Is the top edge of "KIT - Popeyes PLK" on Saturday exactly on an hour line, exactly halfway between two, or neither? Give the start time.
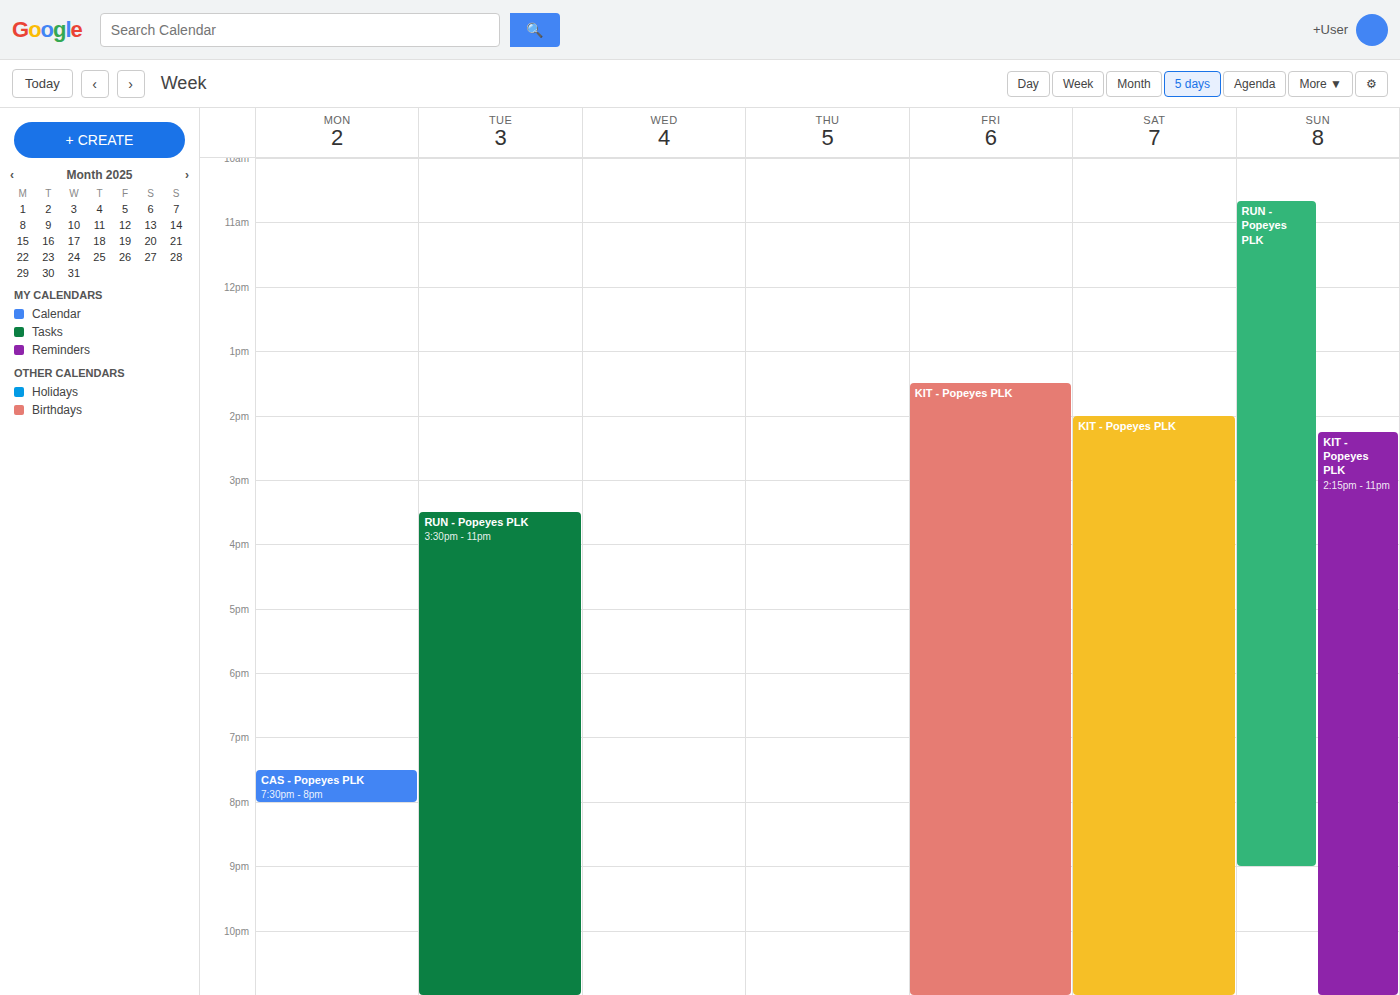
14:00 -- exactly on the 14:00 line.